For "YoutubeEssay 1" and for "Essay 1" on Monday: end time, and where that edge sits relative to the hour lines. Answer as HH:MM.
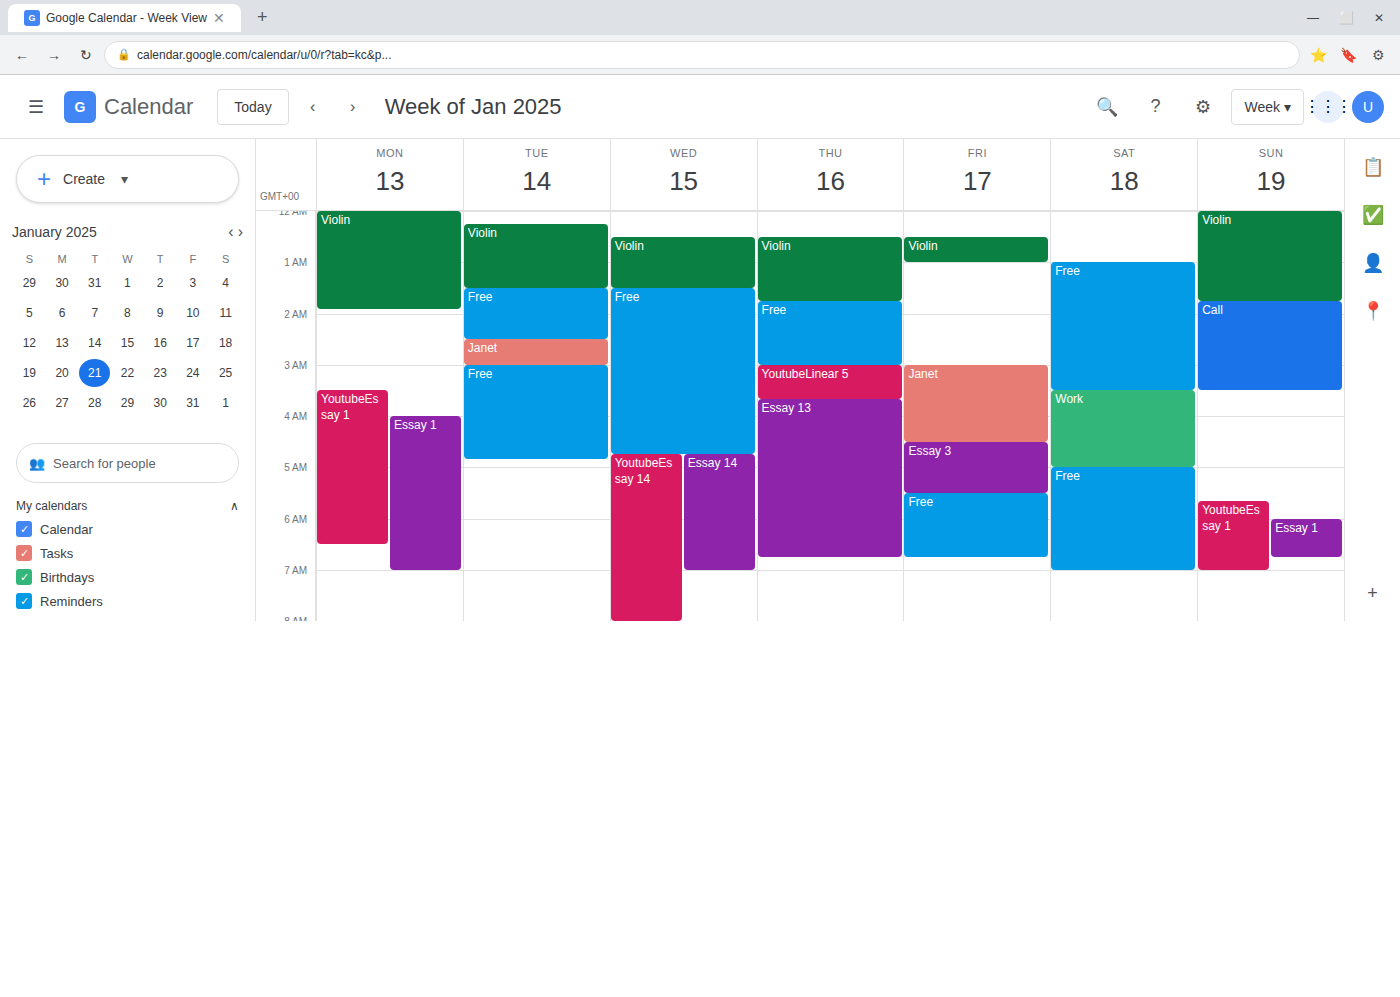
"YoutubeEssay 1": 06:30, halfway between the 06:00 and 07:00 lines. "Essay 1": 07:00, exactly on the 07:00 line.